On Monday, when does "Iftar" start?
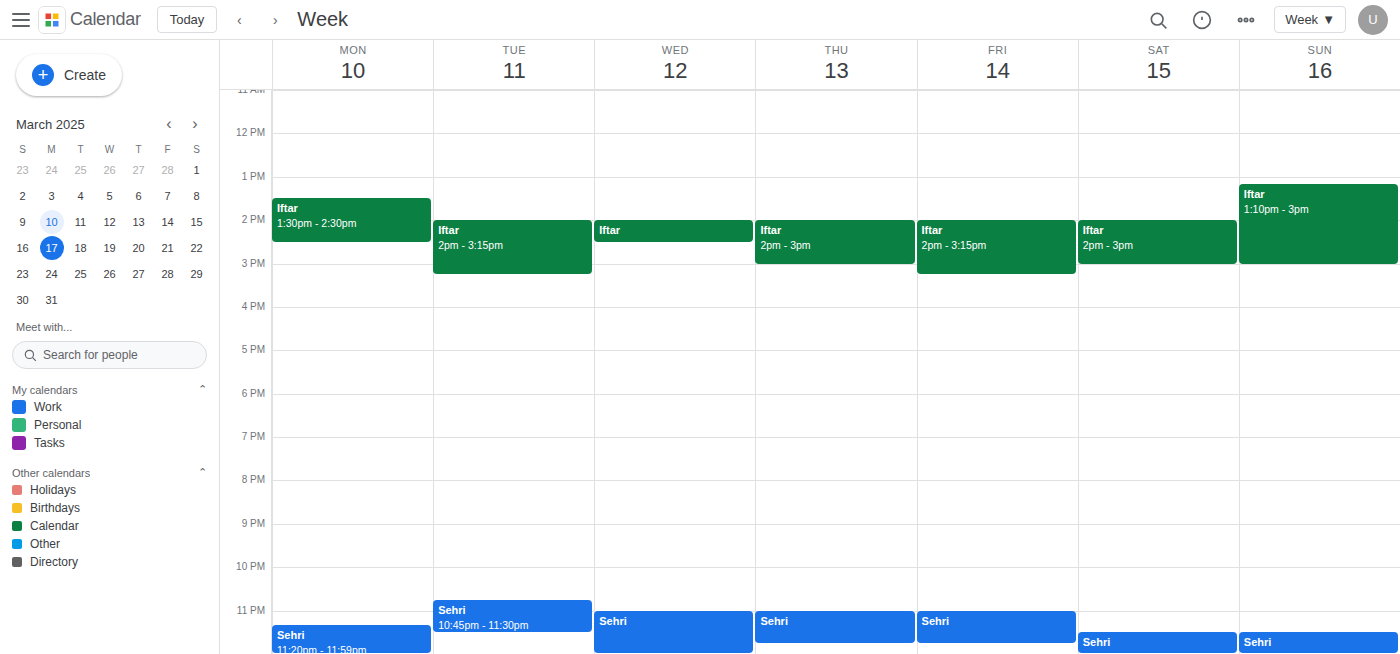
1:30 PM